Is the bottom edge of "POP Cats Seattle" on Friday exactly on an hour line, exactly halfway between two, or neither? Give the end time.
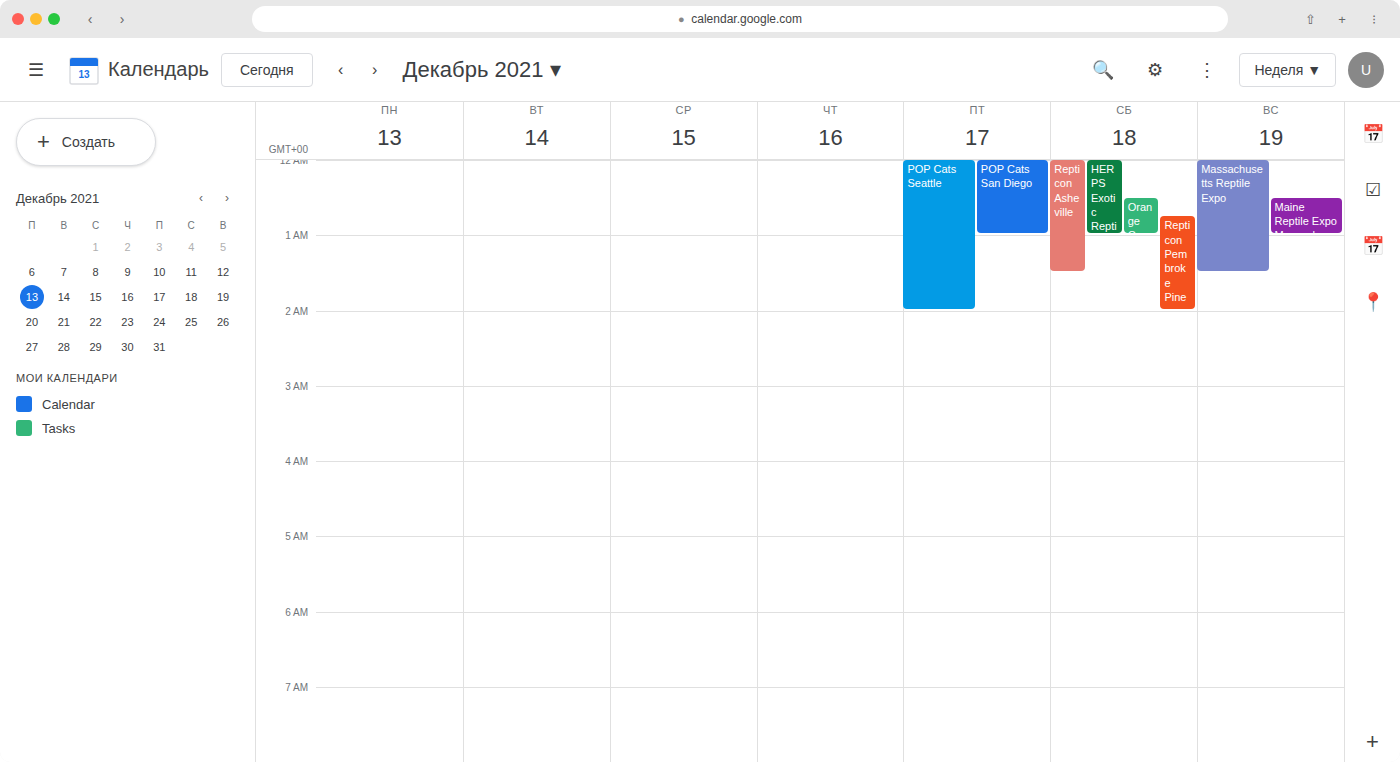
02:00 -- exactly on the 02:00 line.